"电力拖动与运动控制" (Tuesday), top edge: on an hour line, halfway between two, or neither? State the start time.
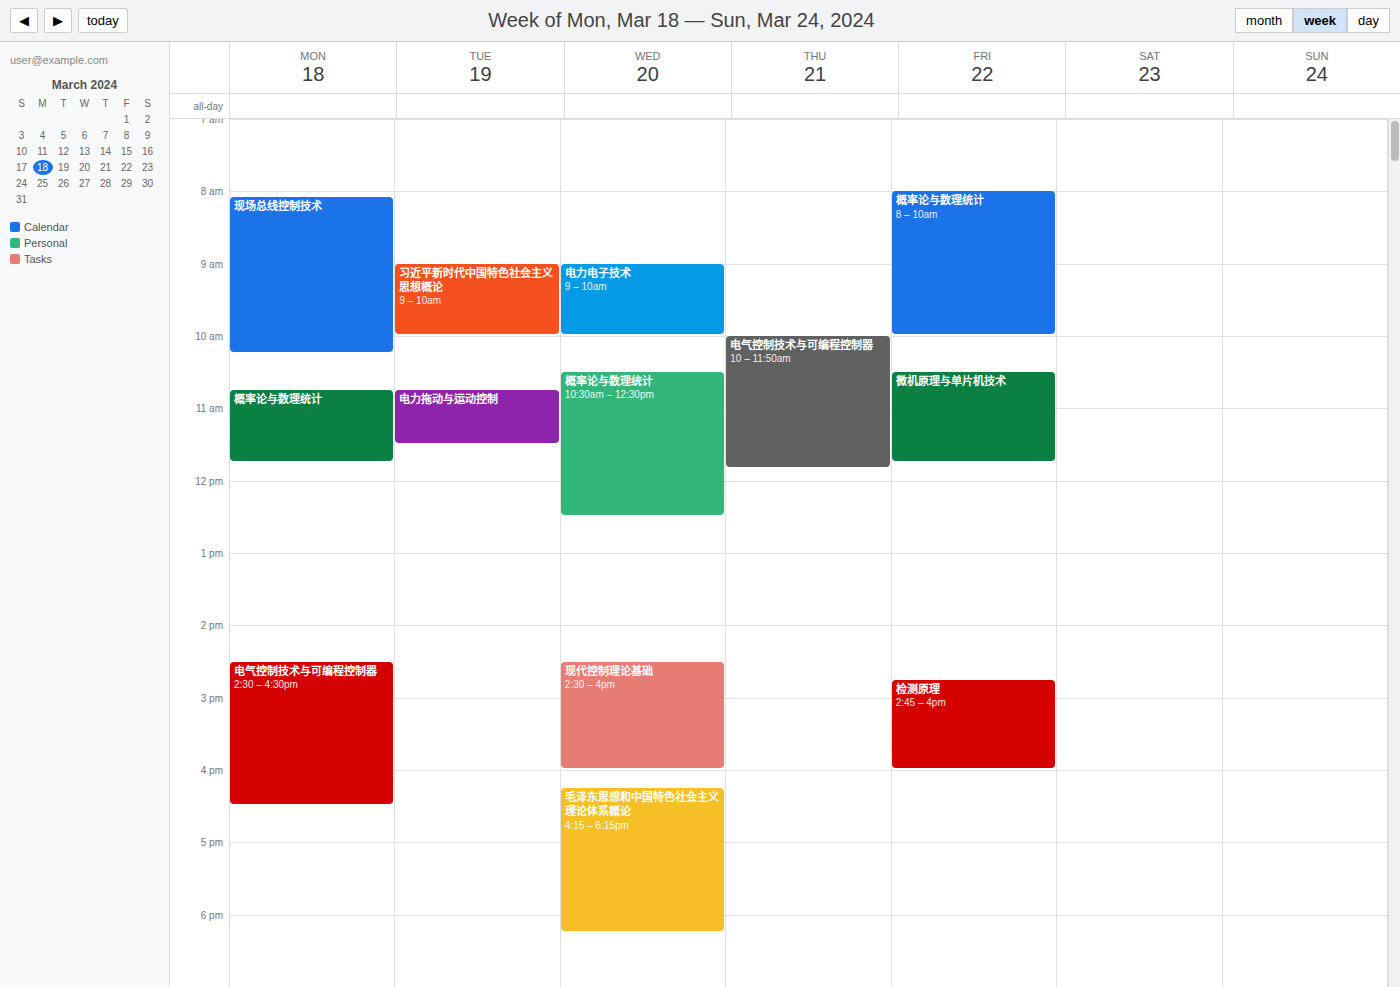
10:45 -- neither: three quarters of the way from the 10:00 line to the 11:00 line.